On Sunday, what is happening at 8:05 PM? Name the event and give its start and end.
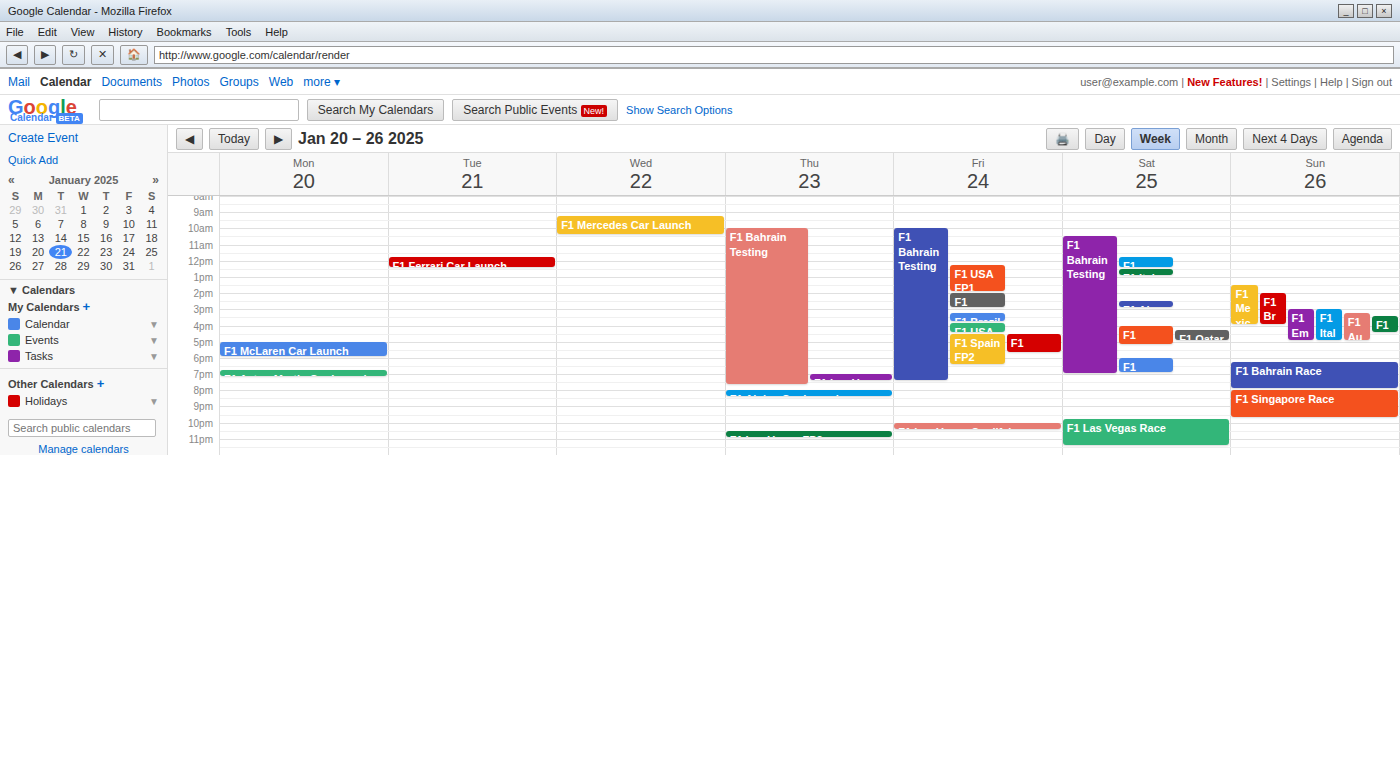
"F1 Singapore Race", 8:00 PM to 9:45 PM